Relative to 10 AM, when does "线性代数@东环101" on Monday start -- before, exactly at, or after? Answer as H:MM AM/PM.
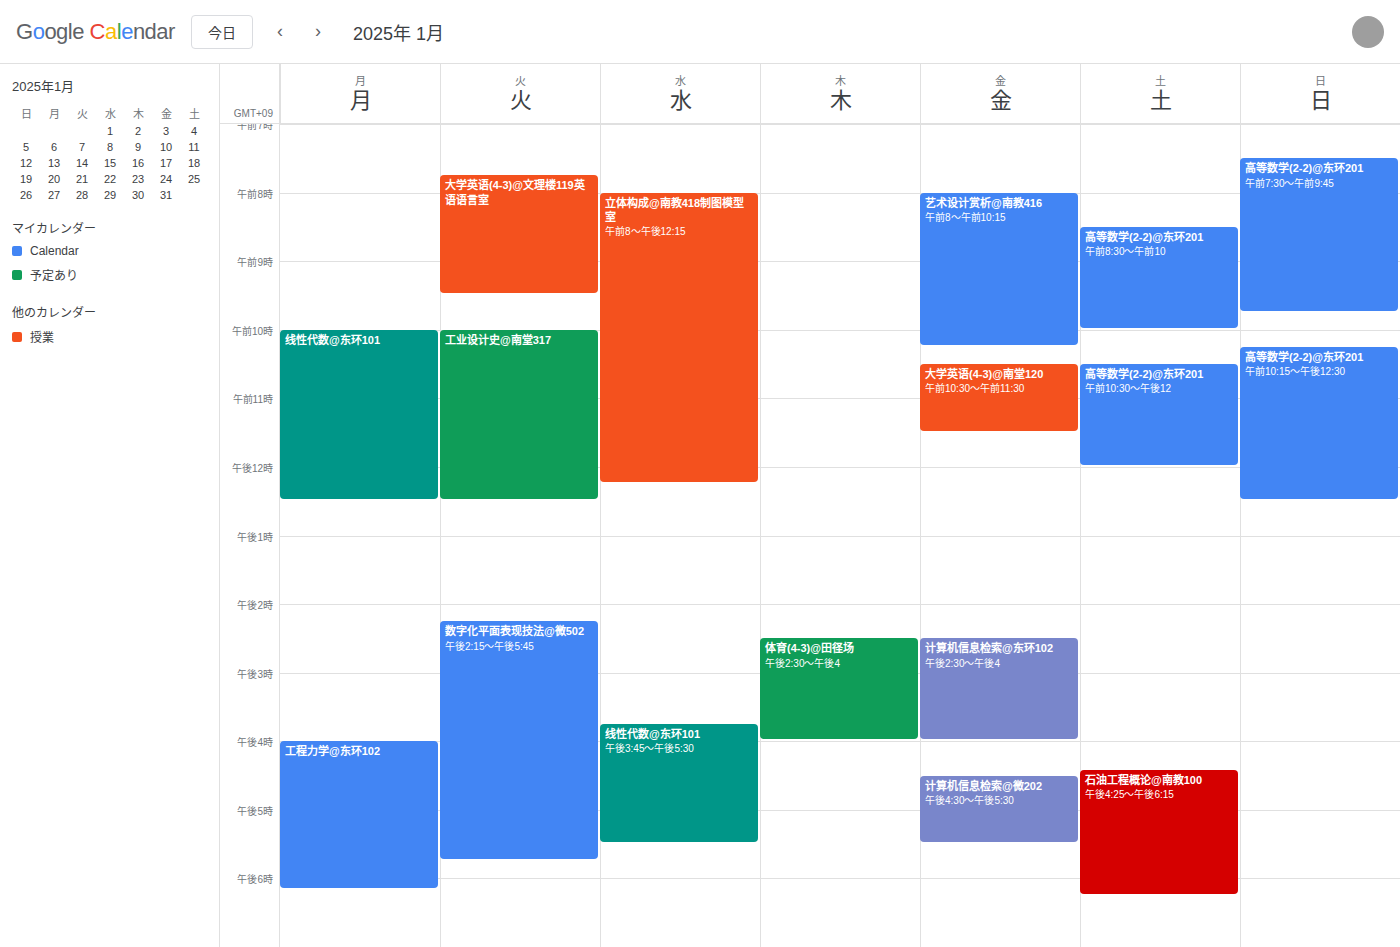
10:00 AM -- exactly at 10 AM, on the 10 AM line.